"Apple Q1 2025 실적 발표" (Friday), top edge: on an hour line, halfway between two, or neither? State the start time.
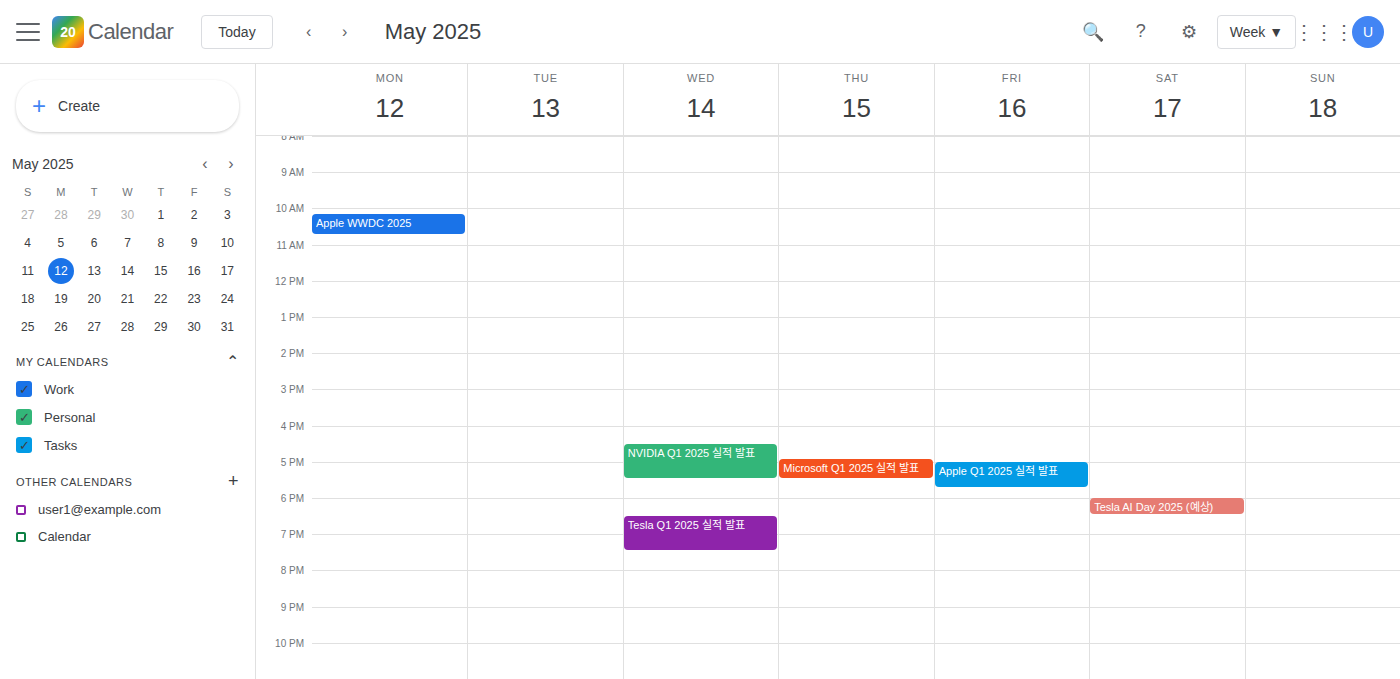
5:00 PM -- exactly on the 5 PM line.